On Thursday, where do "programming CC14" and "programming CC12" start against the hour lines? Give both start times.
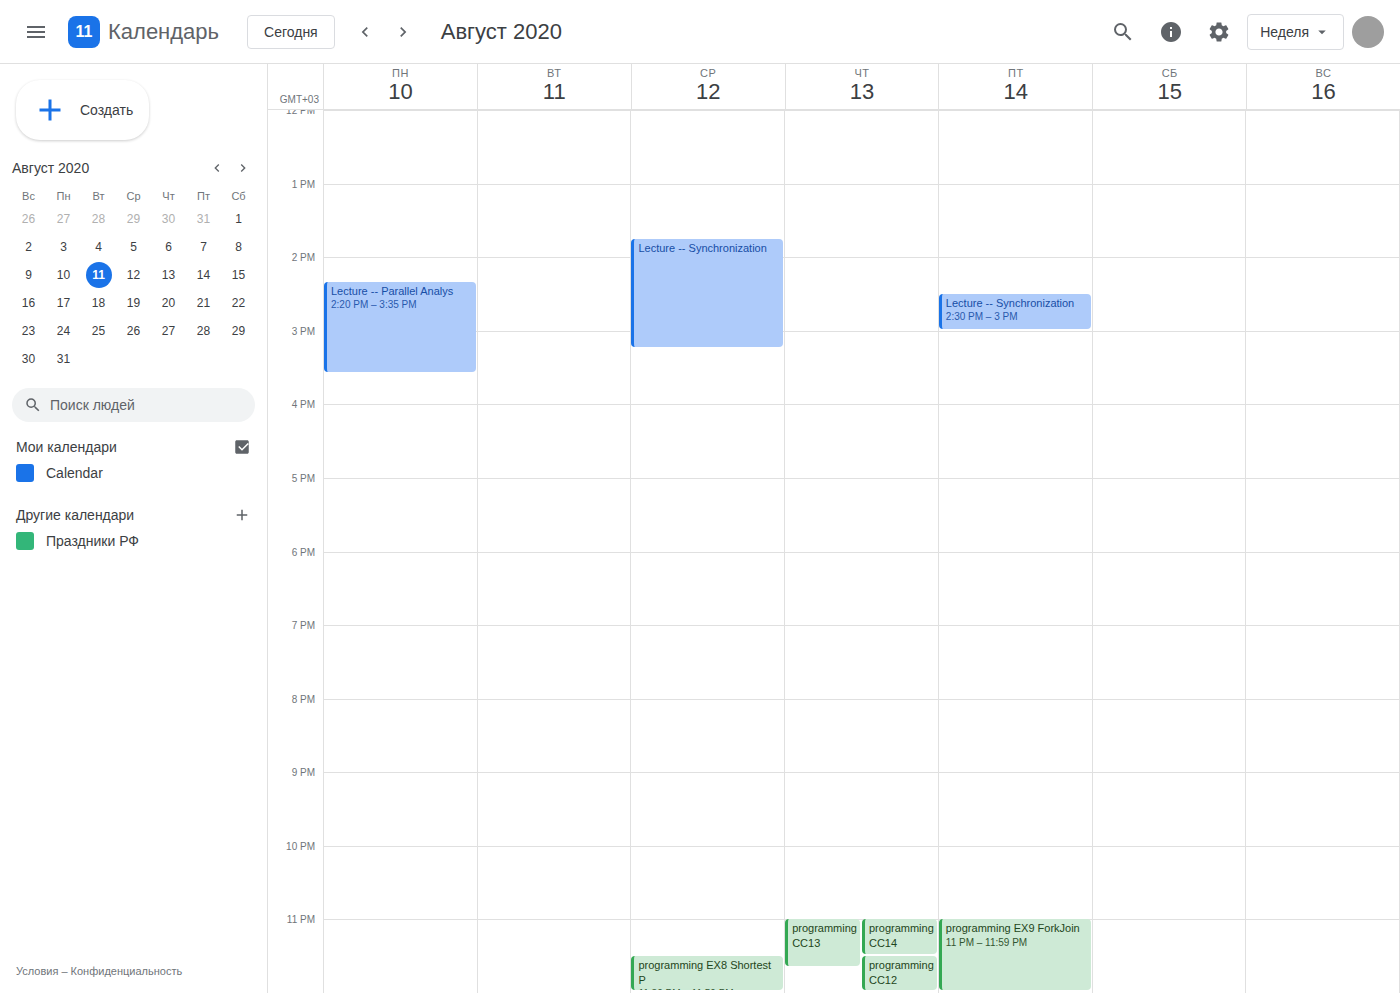
"programming CC14": 11:00 PM, exactly on the 11 PM line. "programming CC12": 11:30 PM, halfway between the 11 PM and 12 AM lines.